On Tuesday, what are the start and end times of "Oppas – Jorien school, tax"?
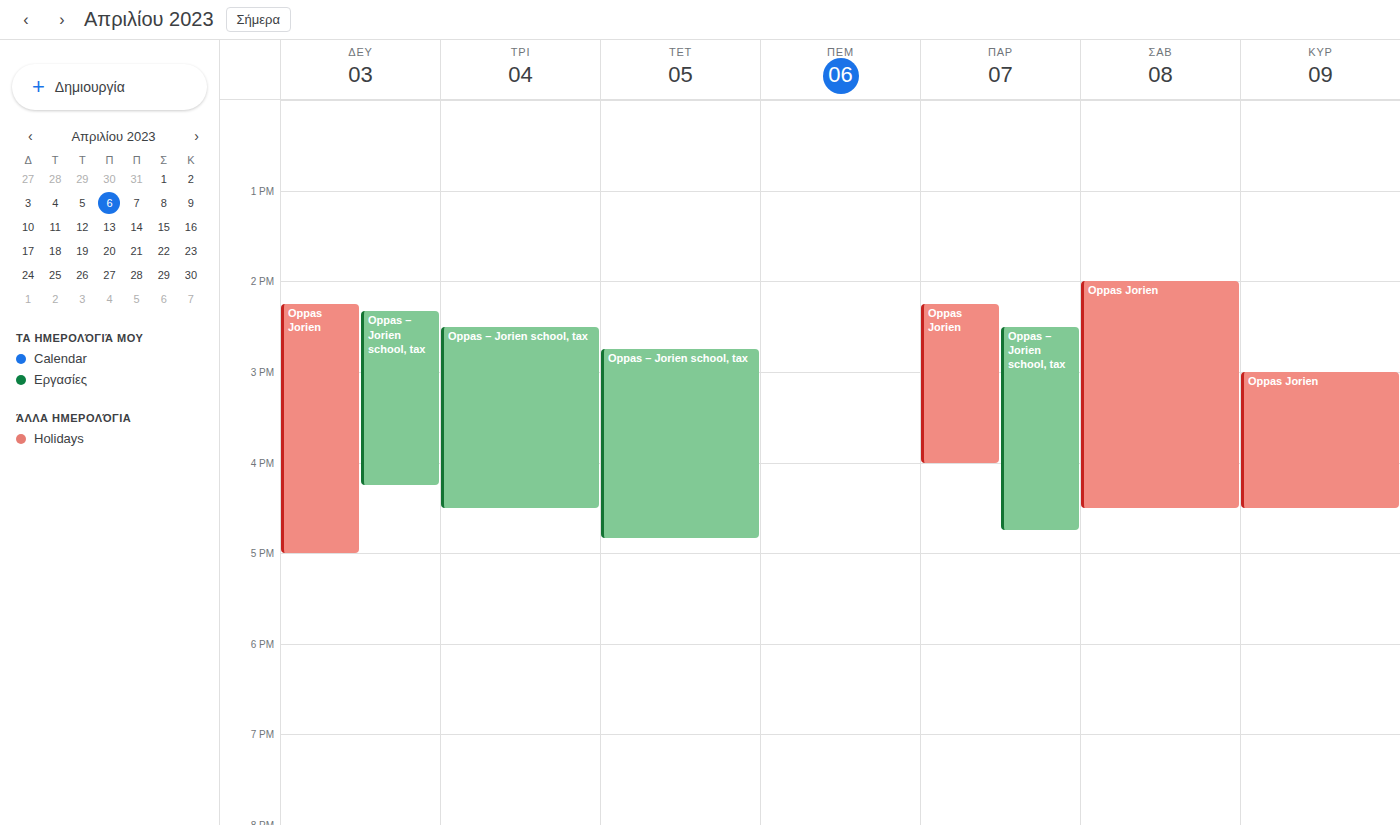
2:30 PM to 4:30 PM